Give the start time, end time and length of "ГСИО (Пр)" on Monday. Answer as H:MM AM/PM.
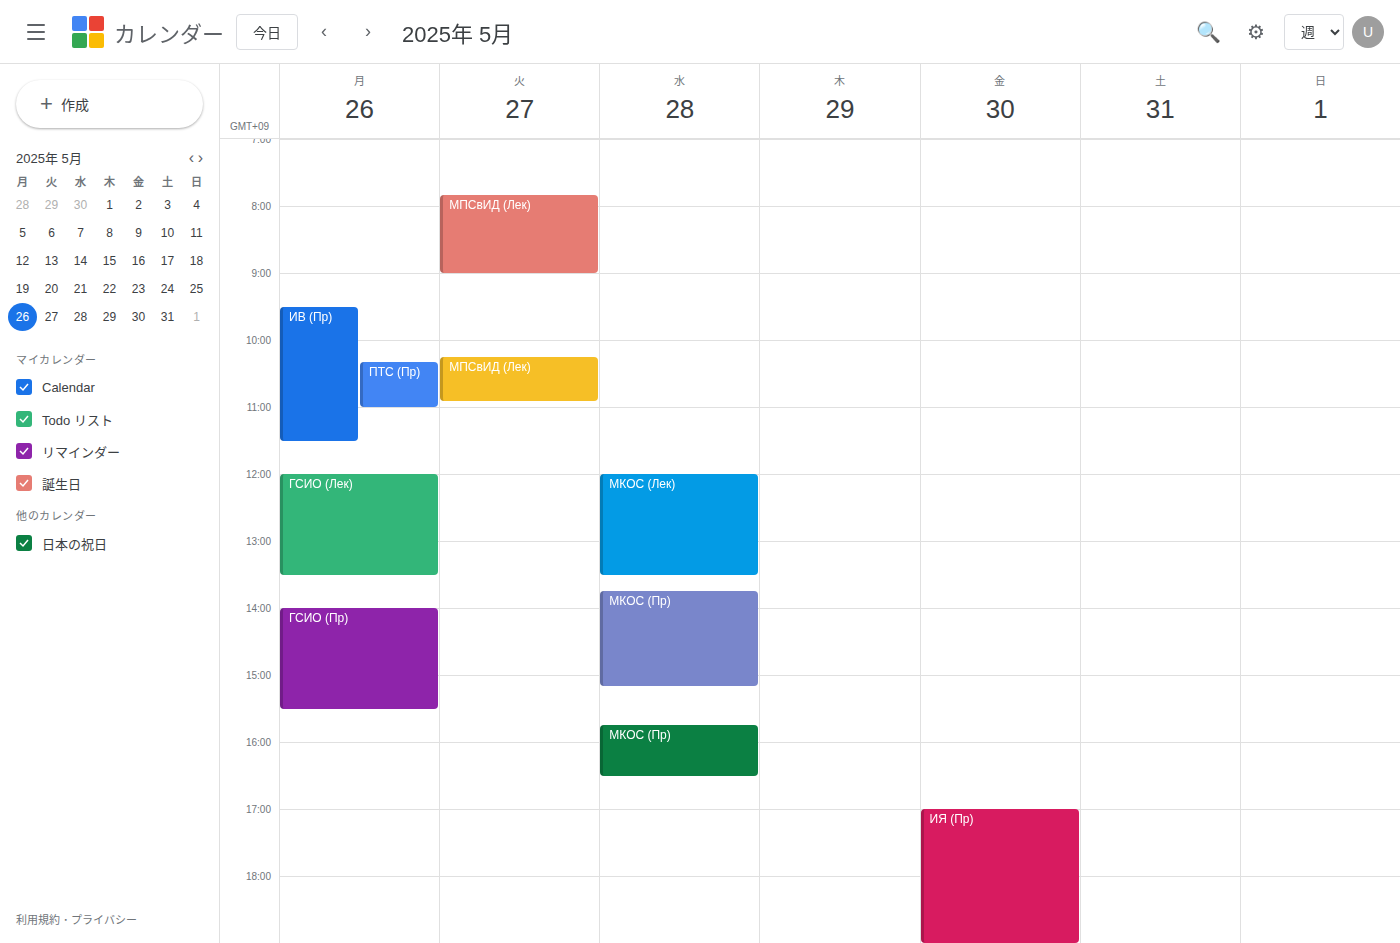
2:00 PM to 3:30 PM, 1 hour 30 minutes